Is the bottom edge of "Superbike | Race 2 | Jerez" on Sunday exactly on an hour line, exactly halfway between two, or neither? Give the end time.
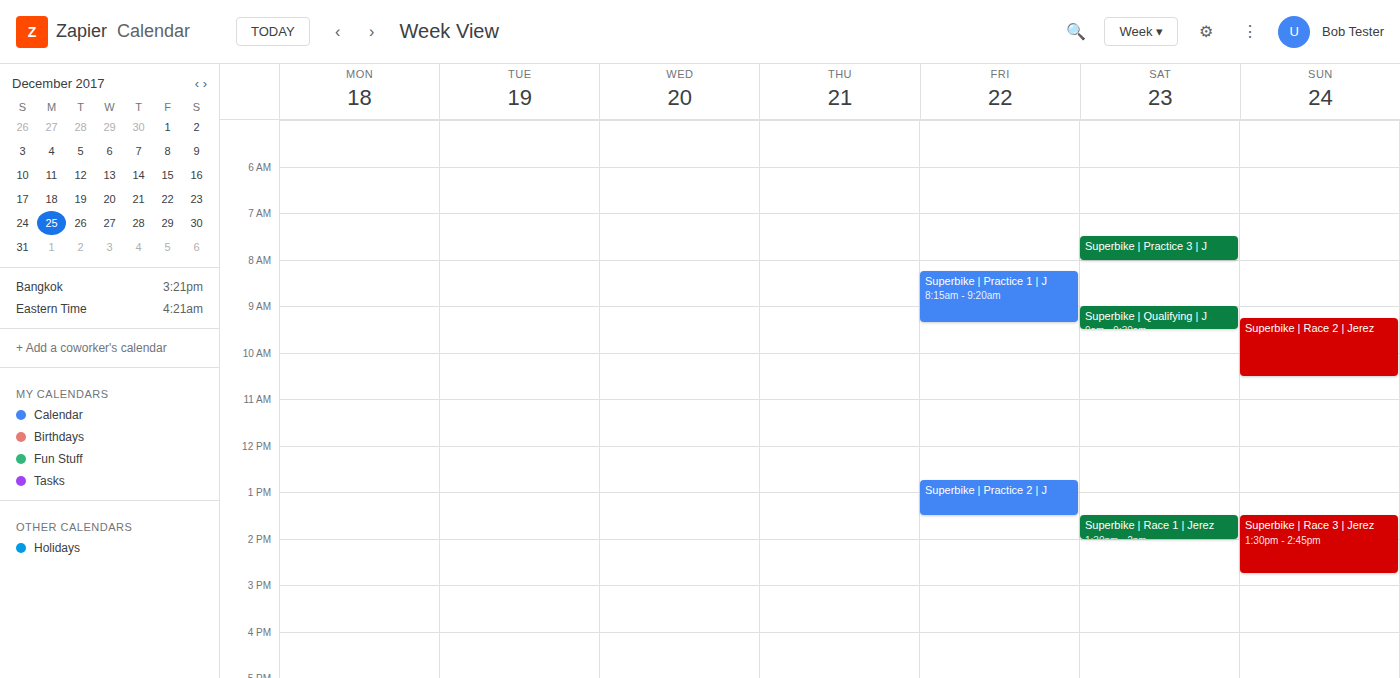
10:30 AM -- halfway between the 10 AM and 11 AM lines.